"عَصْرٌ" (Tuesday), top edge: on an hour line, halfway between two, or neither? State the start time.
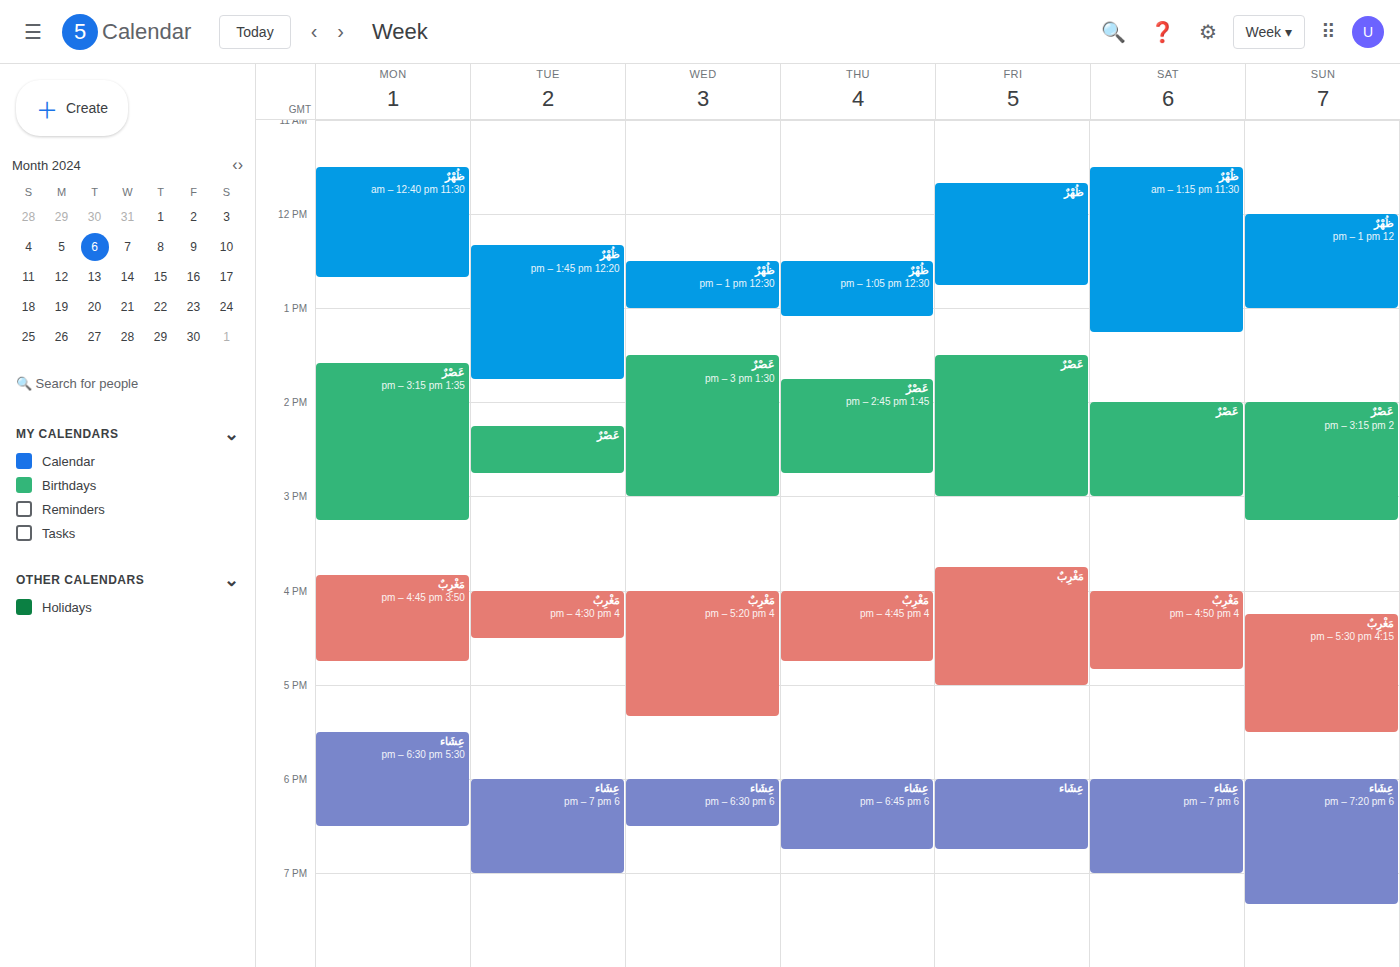
14:15 -- neither: a quarter of the way from the 14:00 line to the 15:00 line.